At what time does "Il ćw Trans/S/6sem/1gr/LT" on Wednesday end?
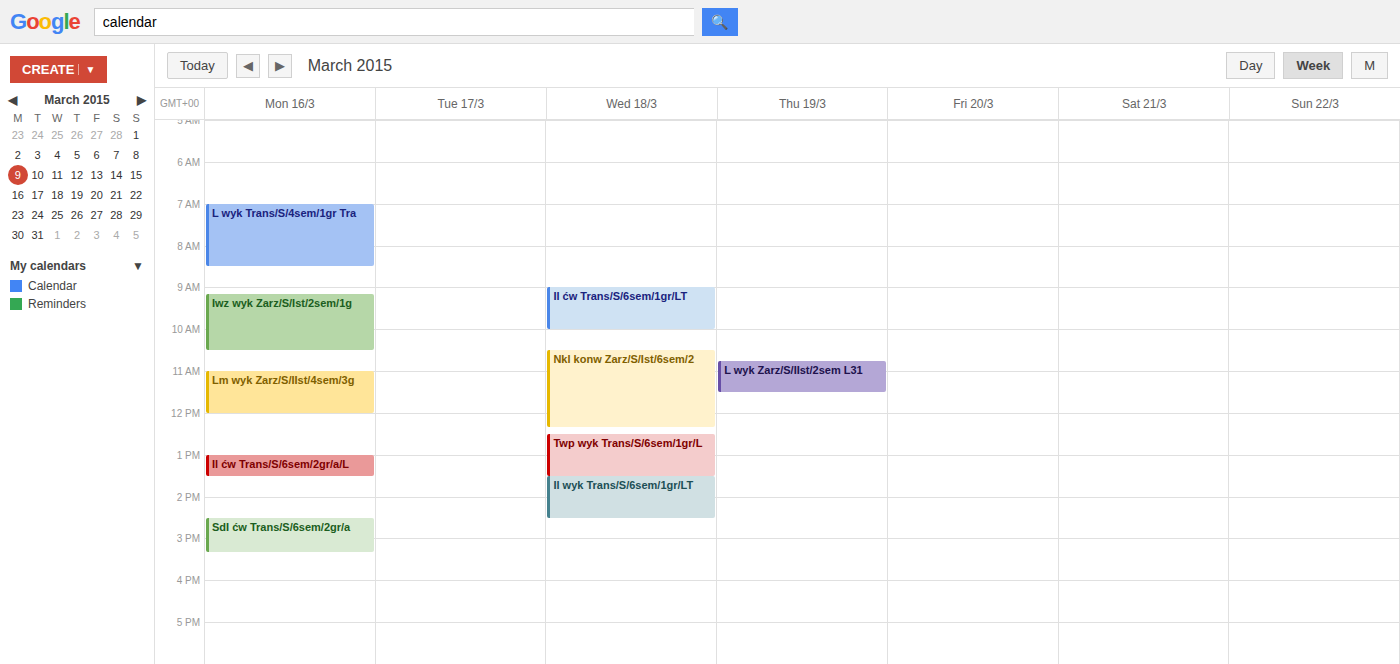
10:00 AM